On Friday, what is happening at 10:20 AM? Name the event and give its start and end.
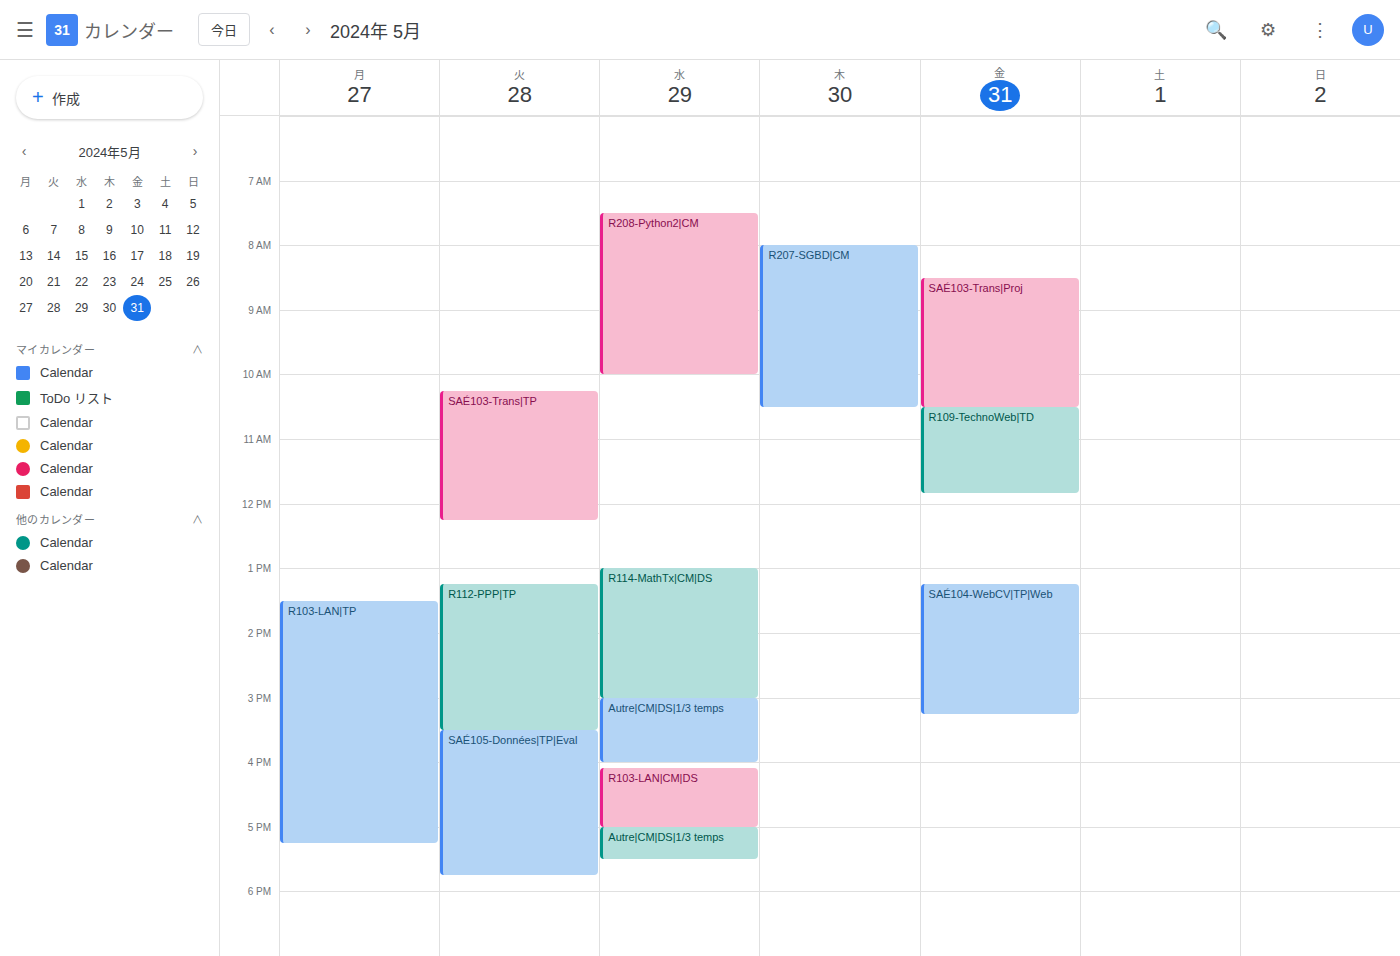
"SAÉ103-Trans|Proj", 8:30 AM to 10:30 AM